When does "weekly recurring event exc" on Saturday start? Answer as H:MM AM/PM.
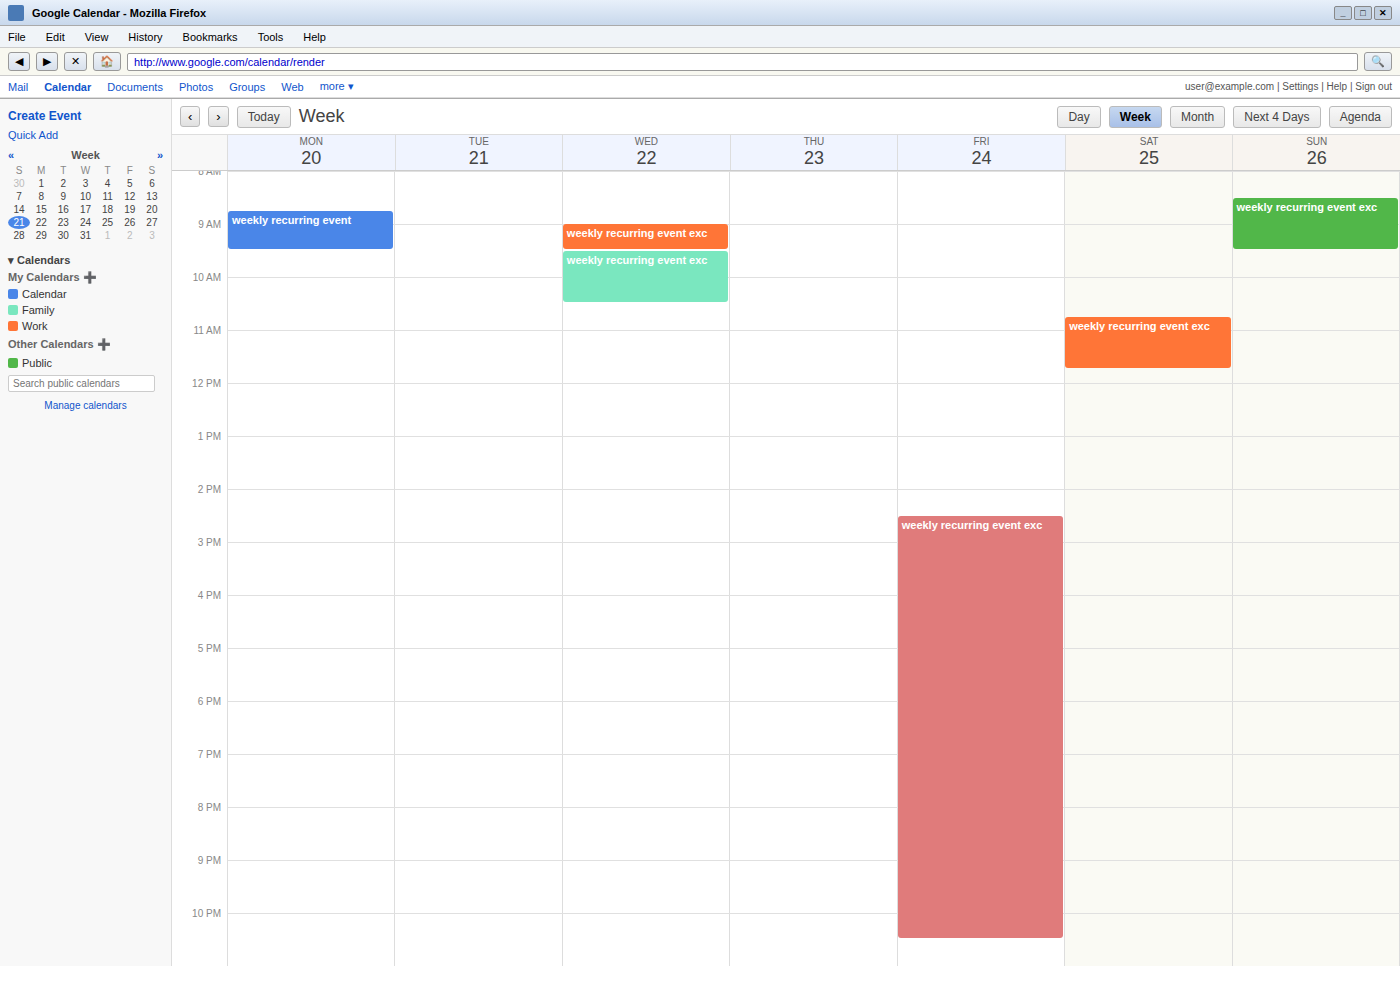
10:45 AM